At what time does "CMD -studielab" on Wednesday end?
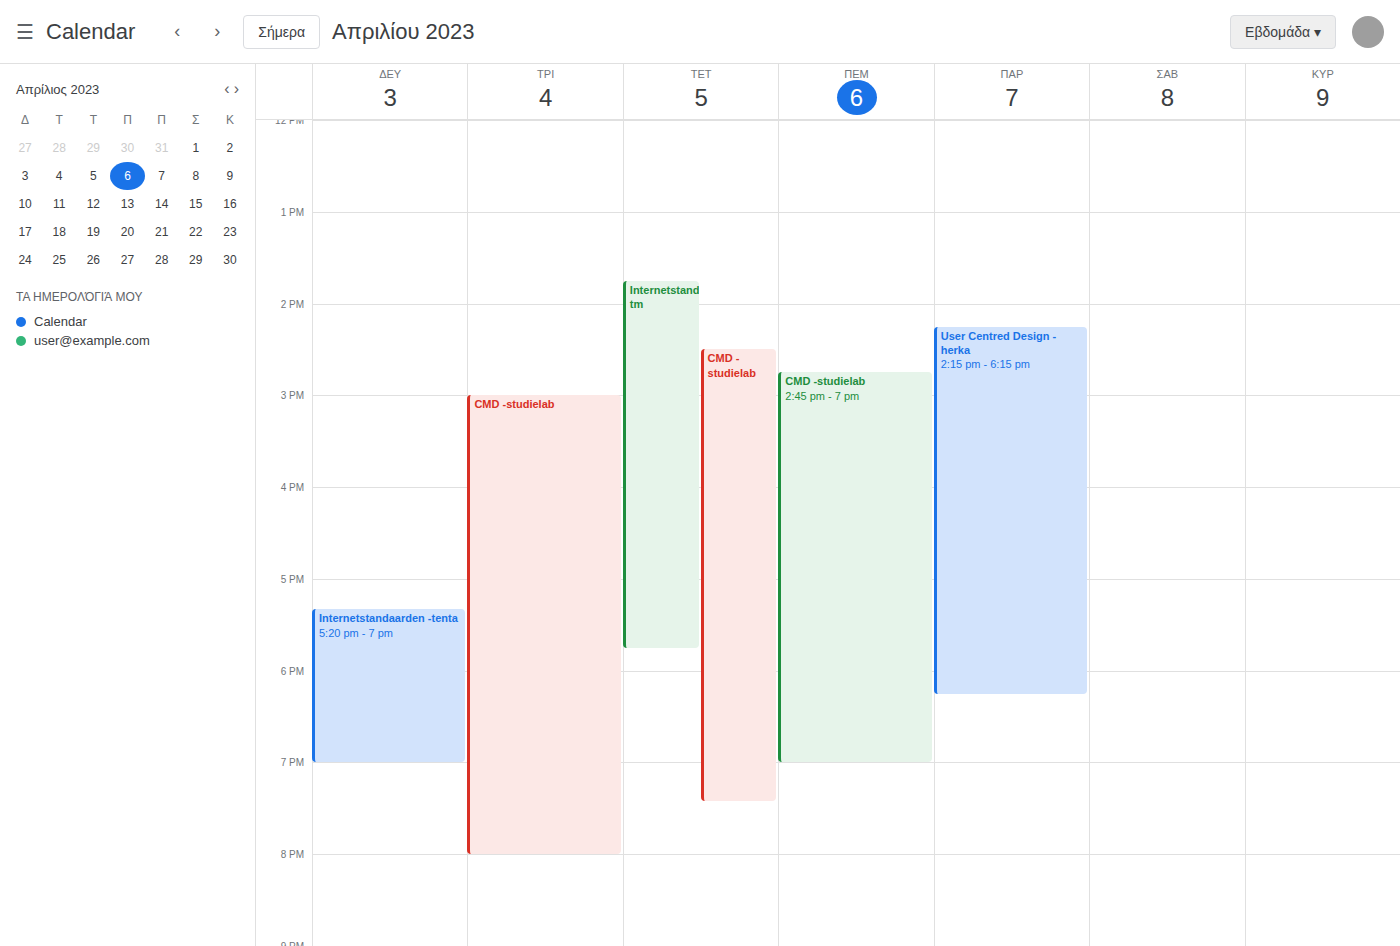
7:25 PM